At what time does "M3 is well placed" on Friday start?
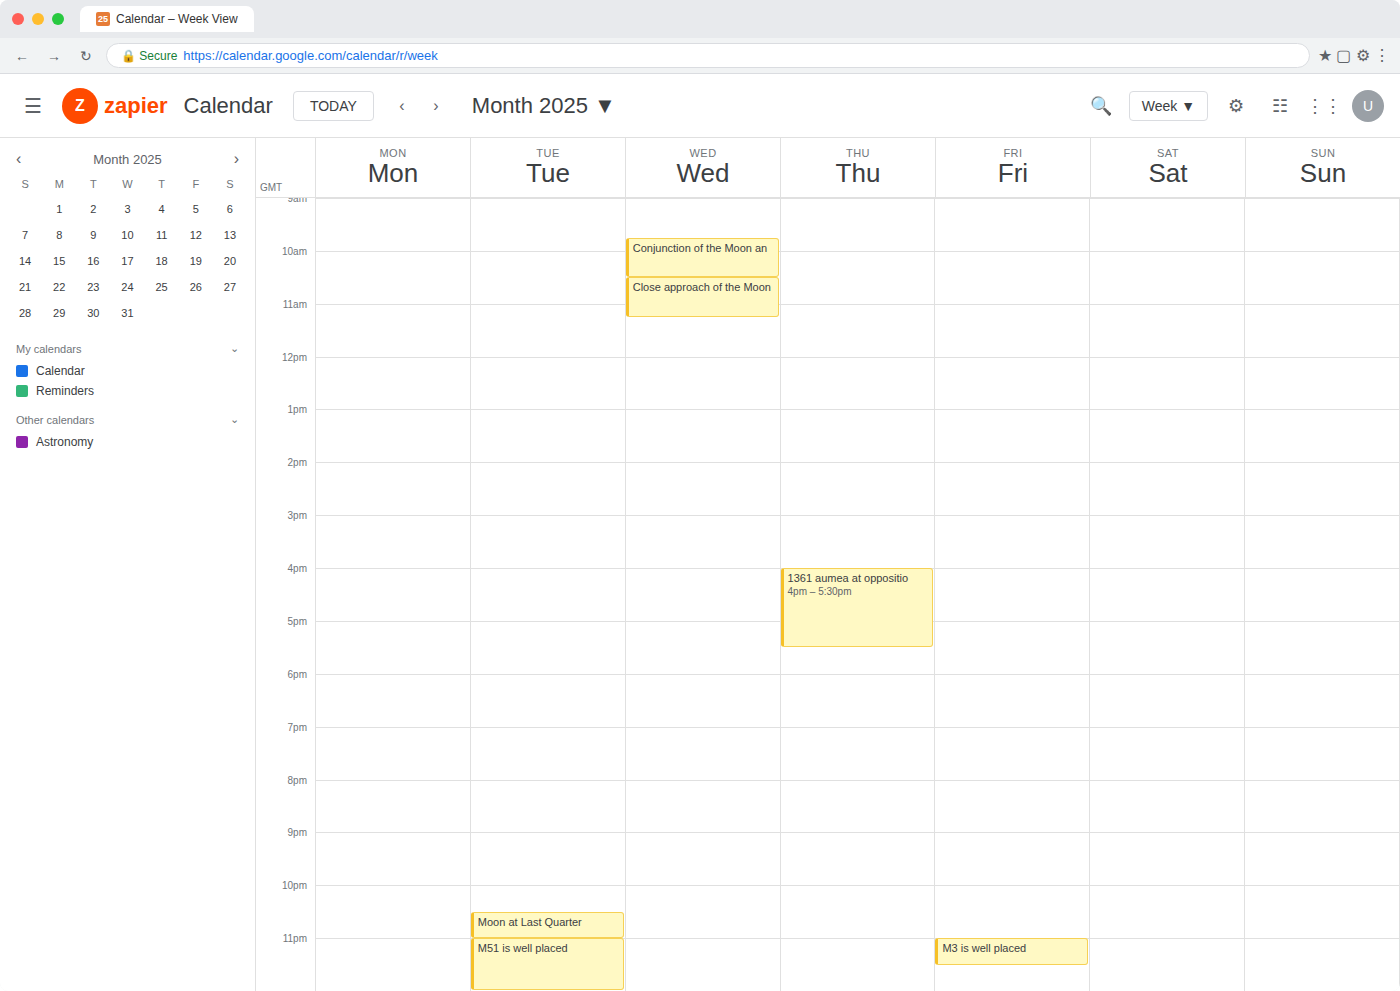
11:00 PM